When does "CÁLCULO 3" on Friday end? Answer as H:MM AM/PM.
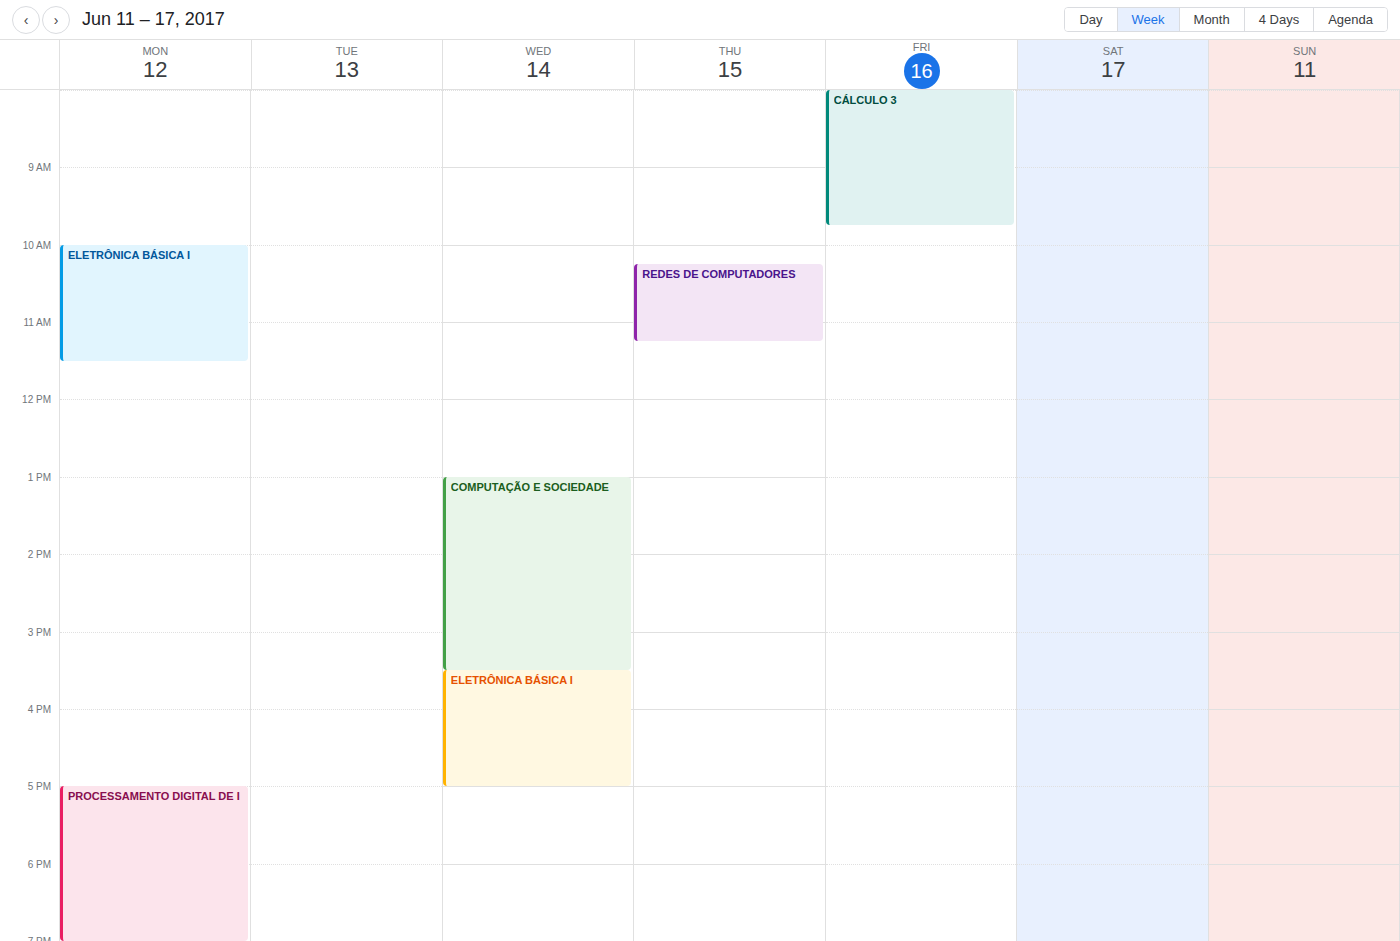
9:45 AM